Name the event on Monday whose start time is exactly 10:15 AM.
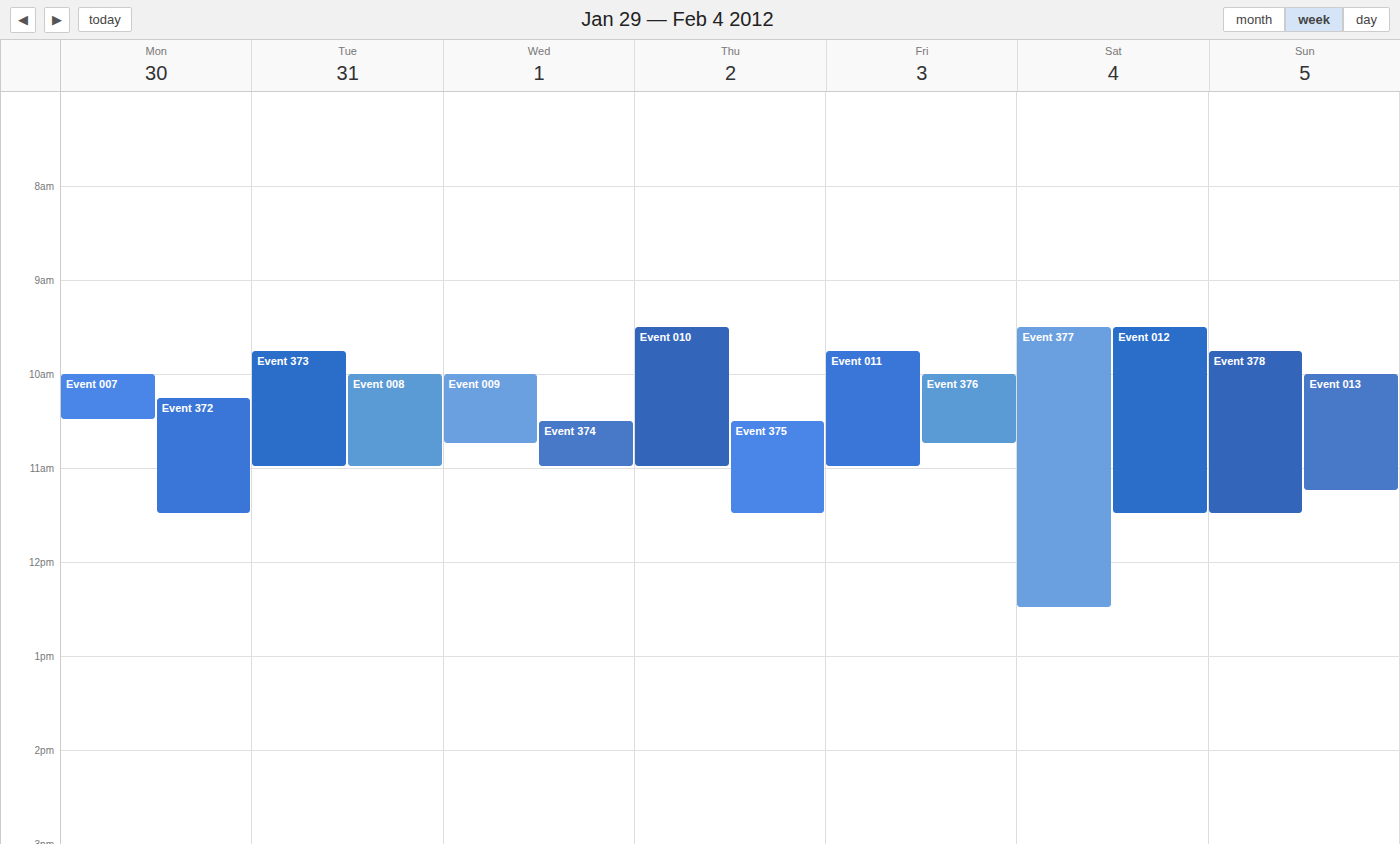
"Event 372"